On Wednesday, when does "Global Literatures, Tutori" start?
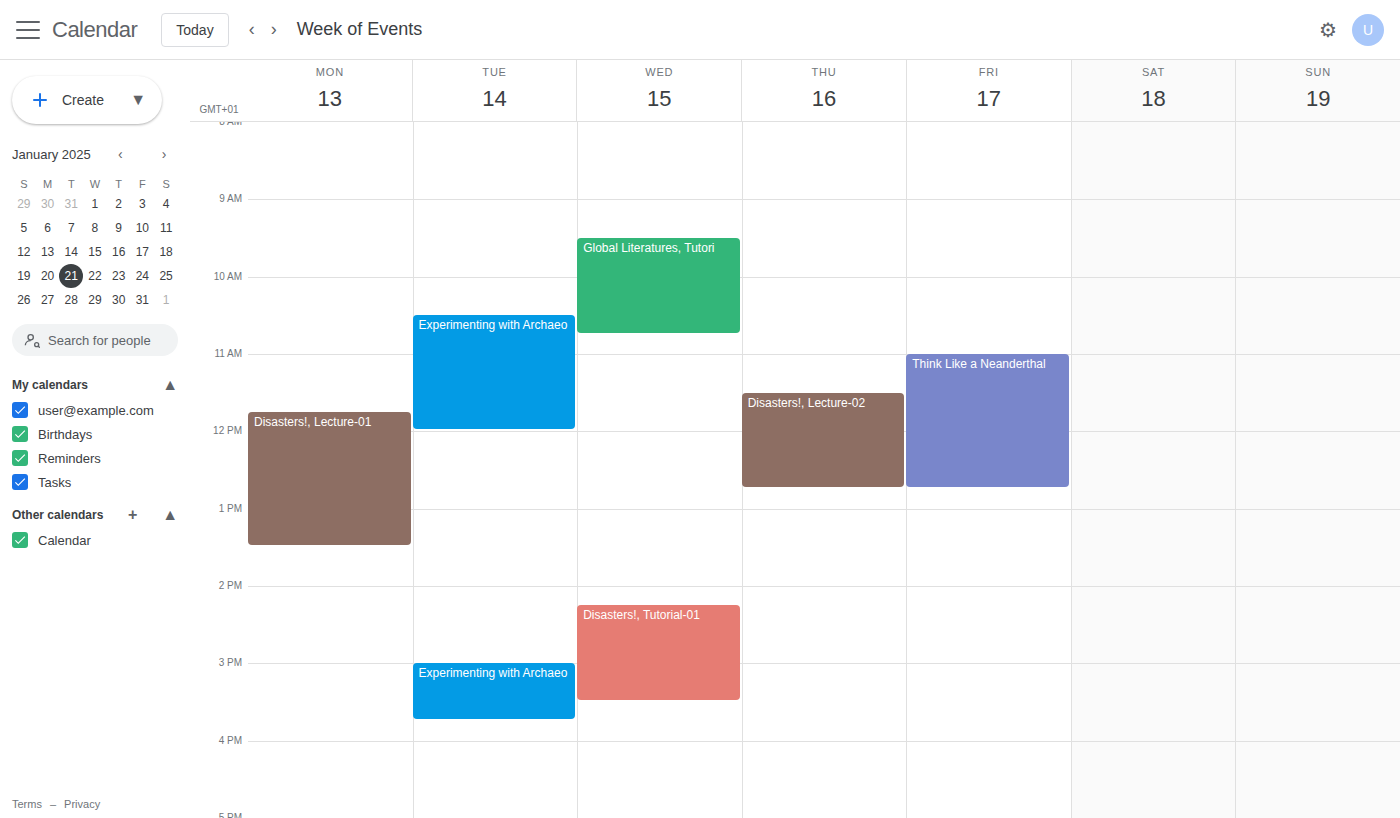
9:30 AM